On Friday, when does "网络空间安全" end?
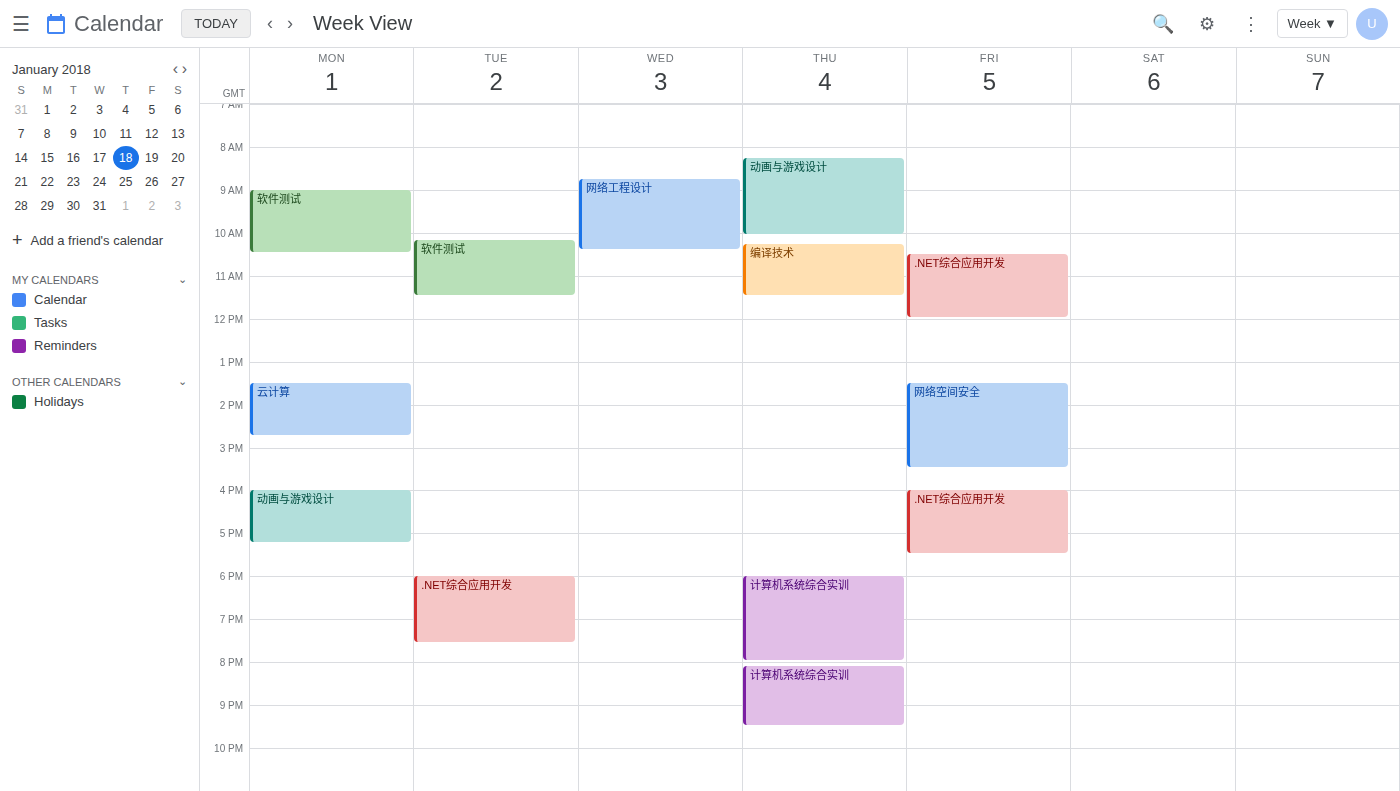
3:30 PM